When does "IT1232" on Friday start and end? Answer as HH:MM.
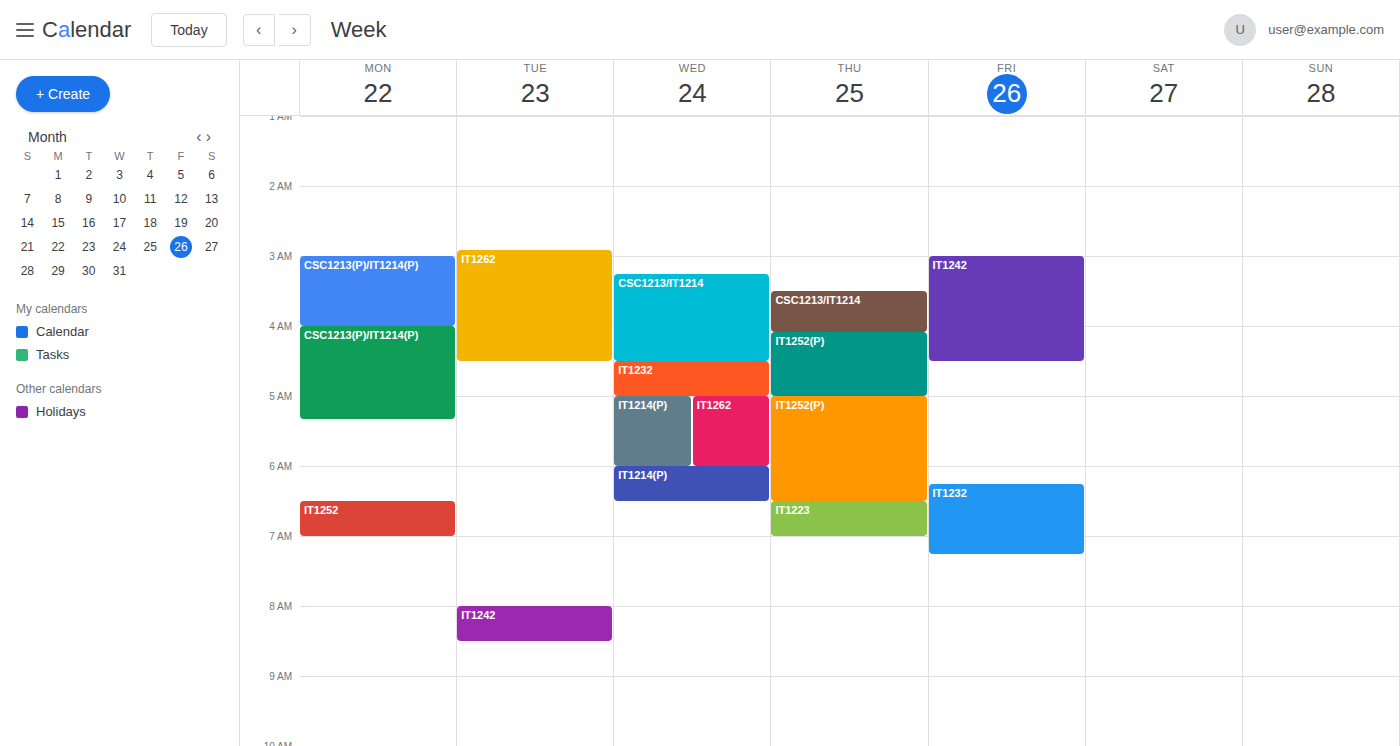
06:15 to 07:15